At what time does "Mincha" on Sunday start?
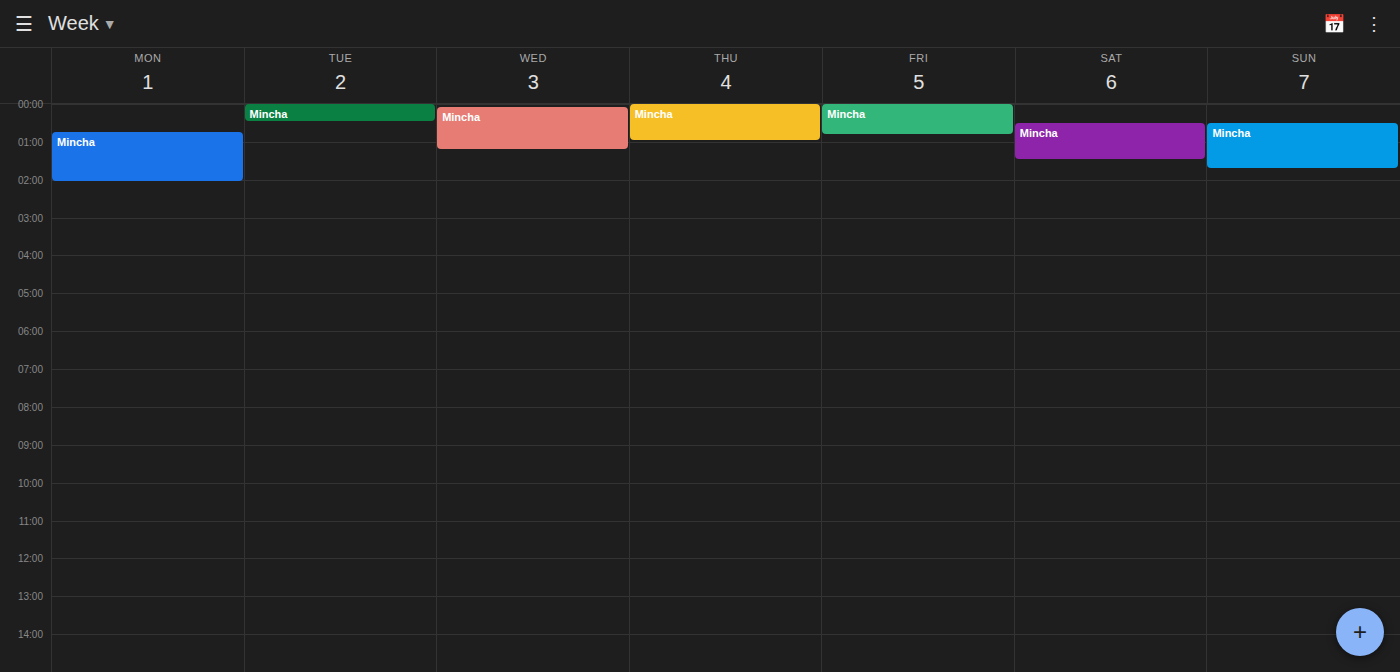
12:30 AM